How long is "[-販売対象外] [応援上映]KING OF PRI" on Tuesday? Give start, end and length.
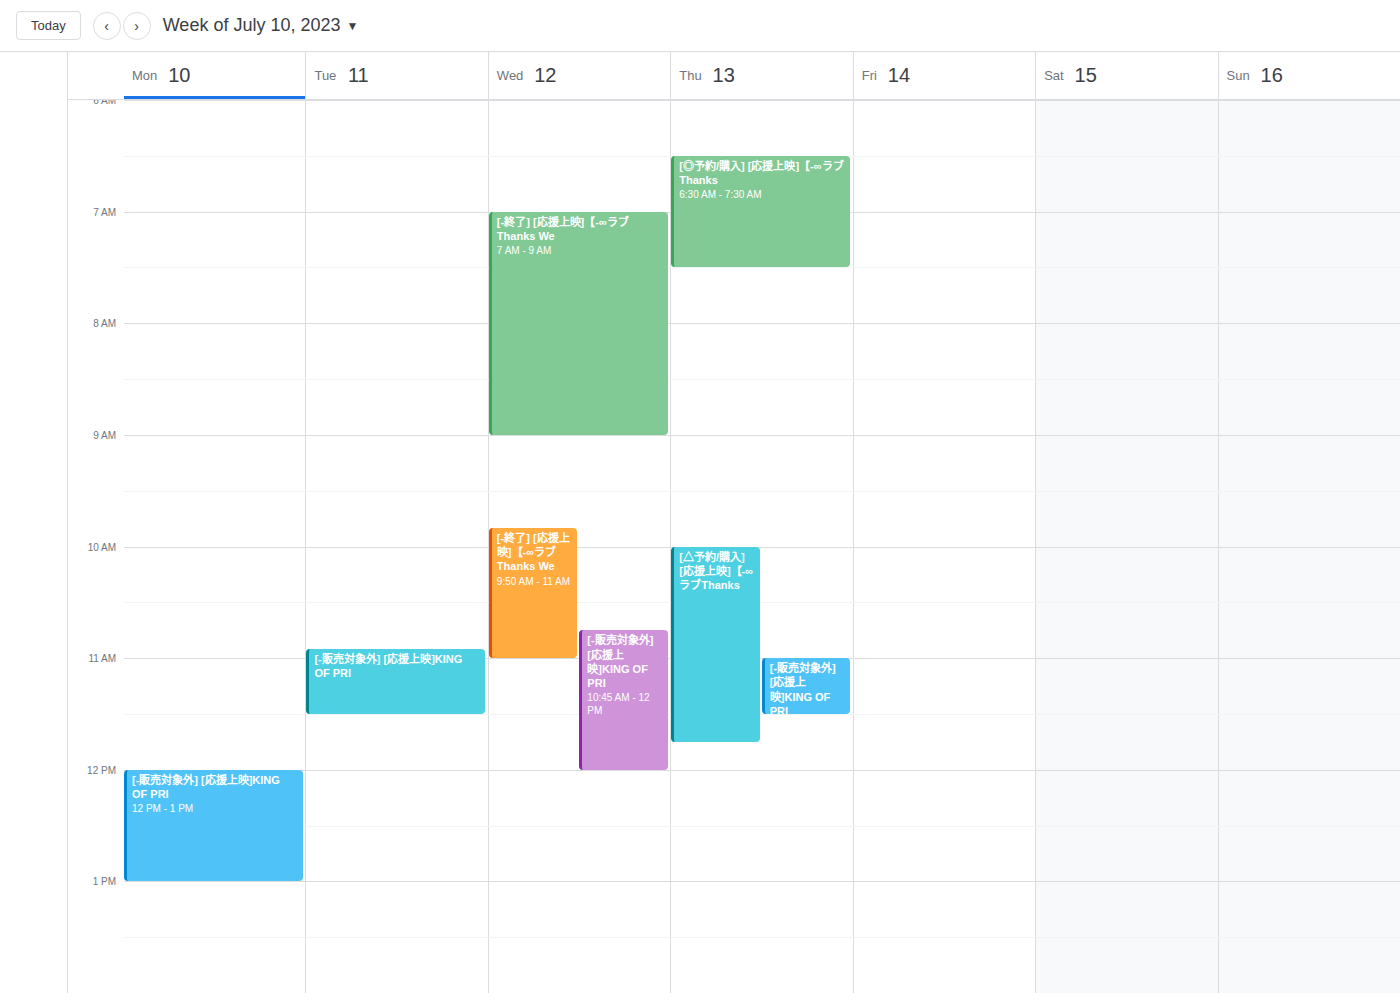
10:55 AM to 11:30 AM, 35 minutes